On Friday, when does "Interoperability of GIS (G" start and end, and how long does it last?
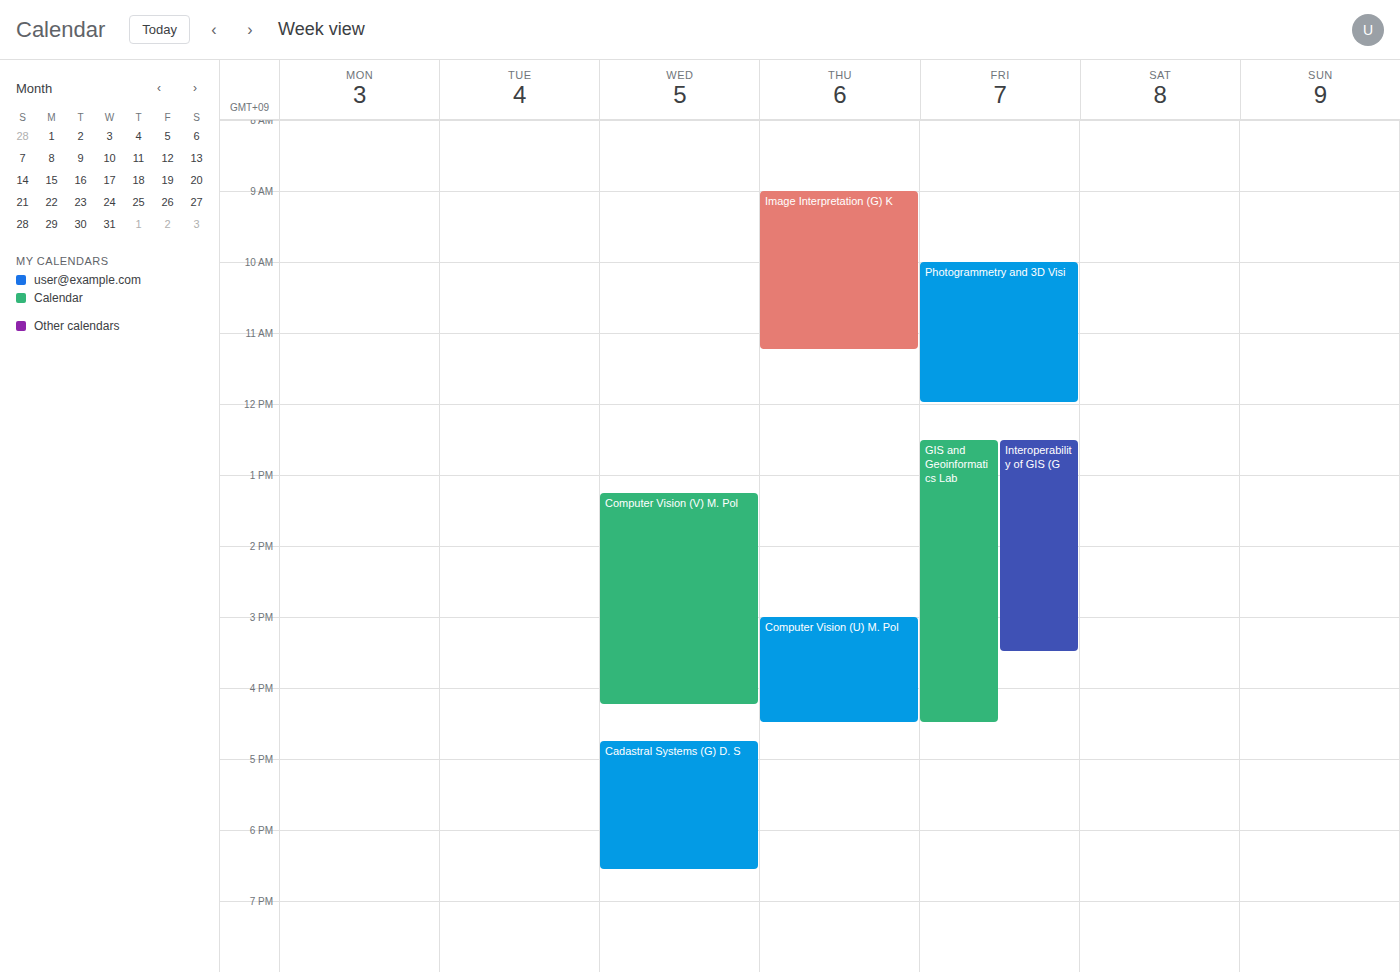
12:30 PM to 3:30 PM, 3 hours